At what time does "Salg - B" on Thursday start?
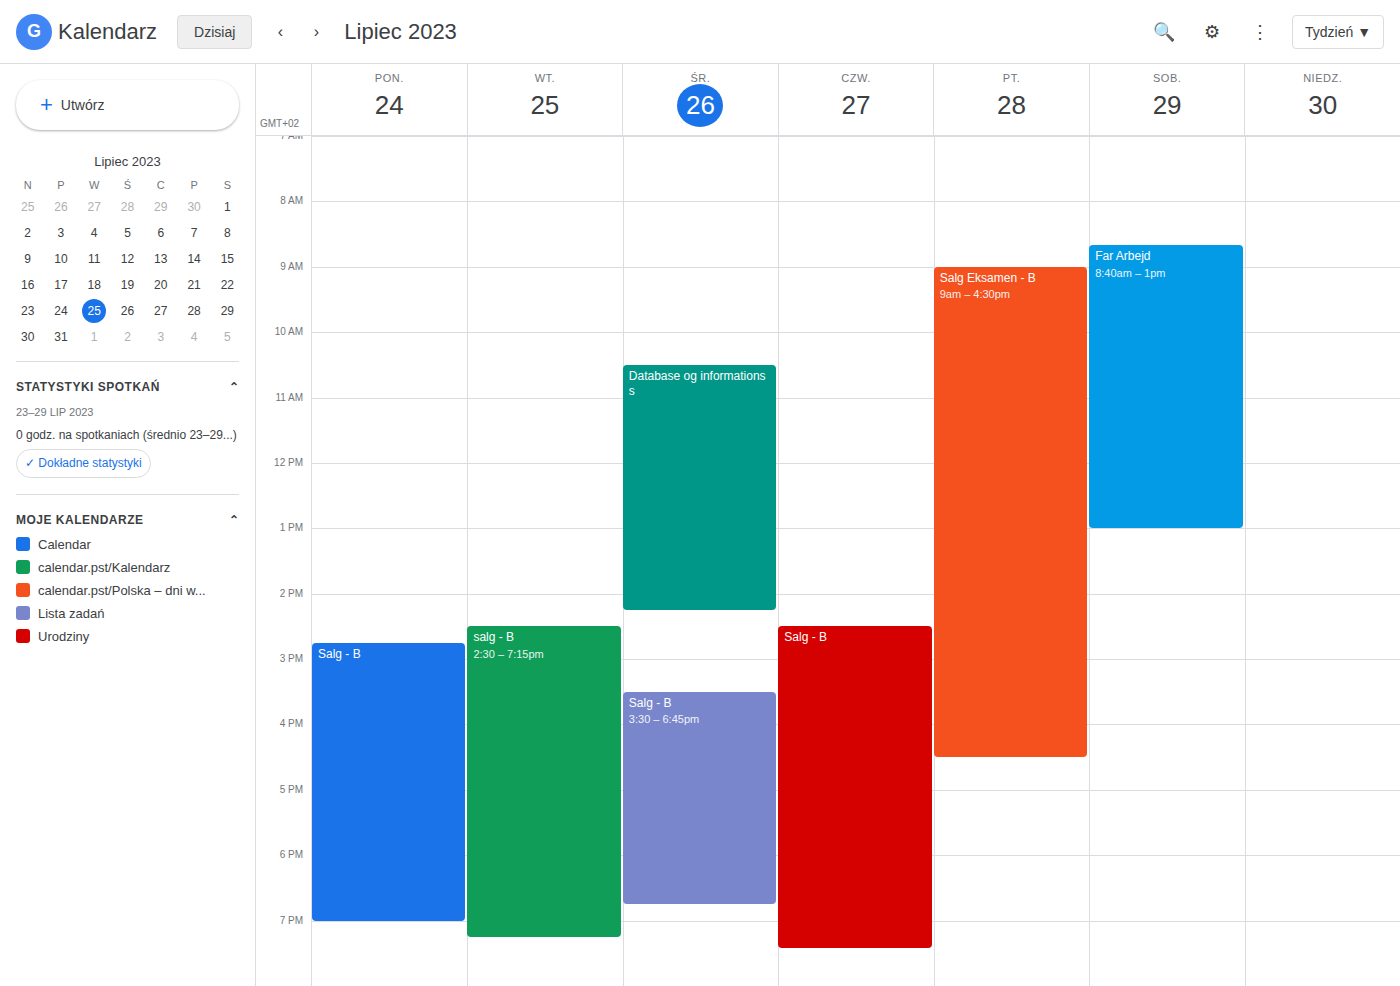
2:30 PM